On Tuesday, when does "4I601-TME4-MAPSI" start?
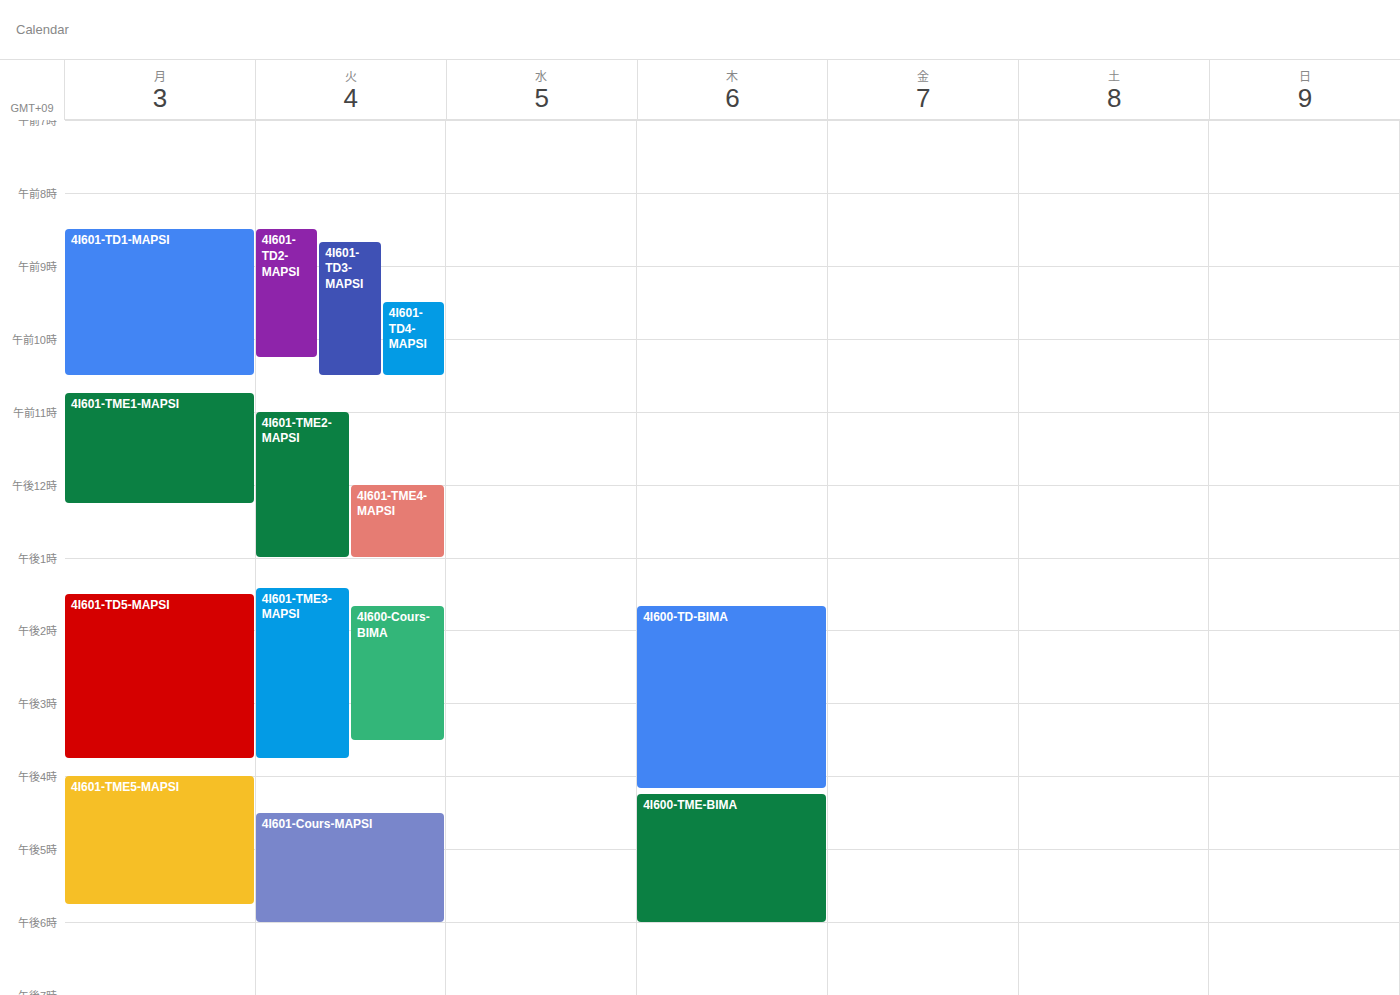
12:00 PM